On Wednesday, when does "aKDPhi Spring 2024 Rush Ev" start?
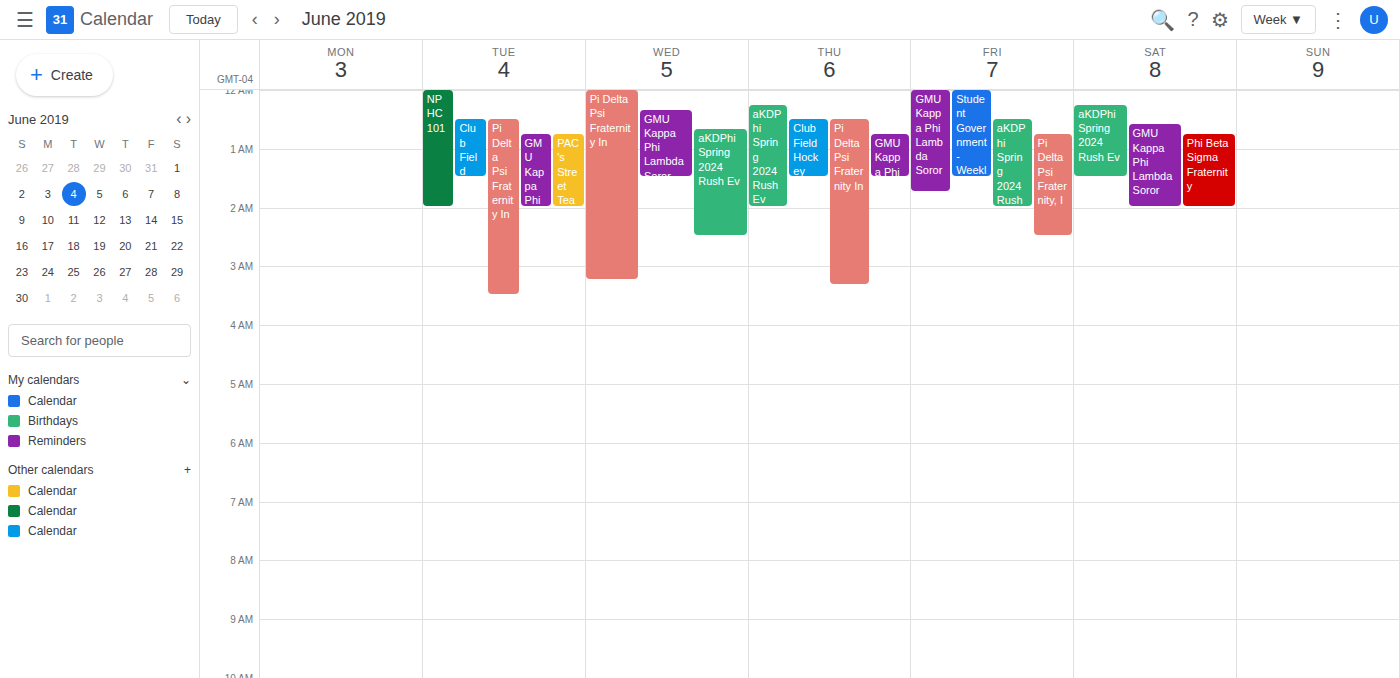
12:40 AM